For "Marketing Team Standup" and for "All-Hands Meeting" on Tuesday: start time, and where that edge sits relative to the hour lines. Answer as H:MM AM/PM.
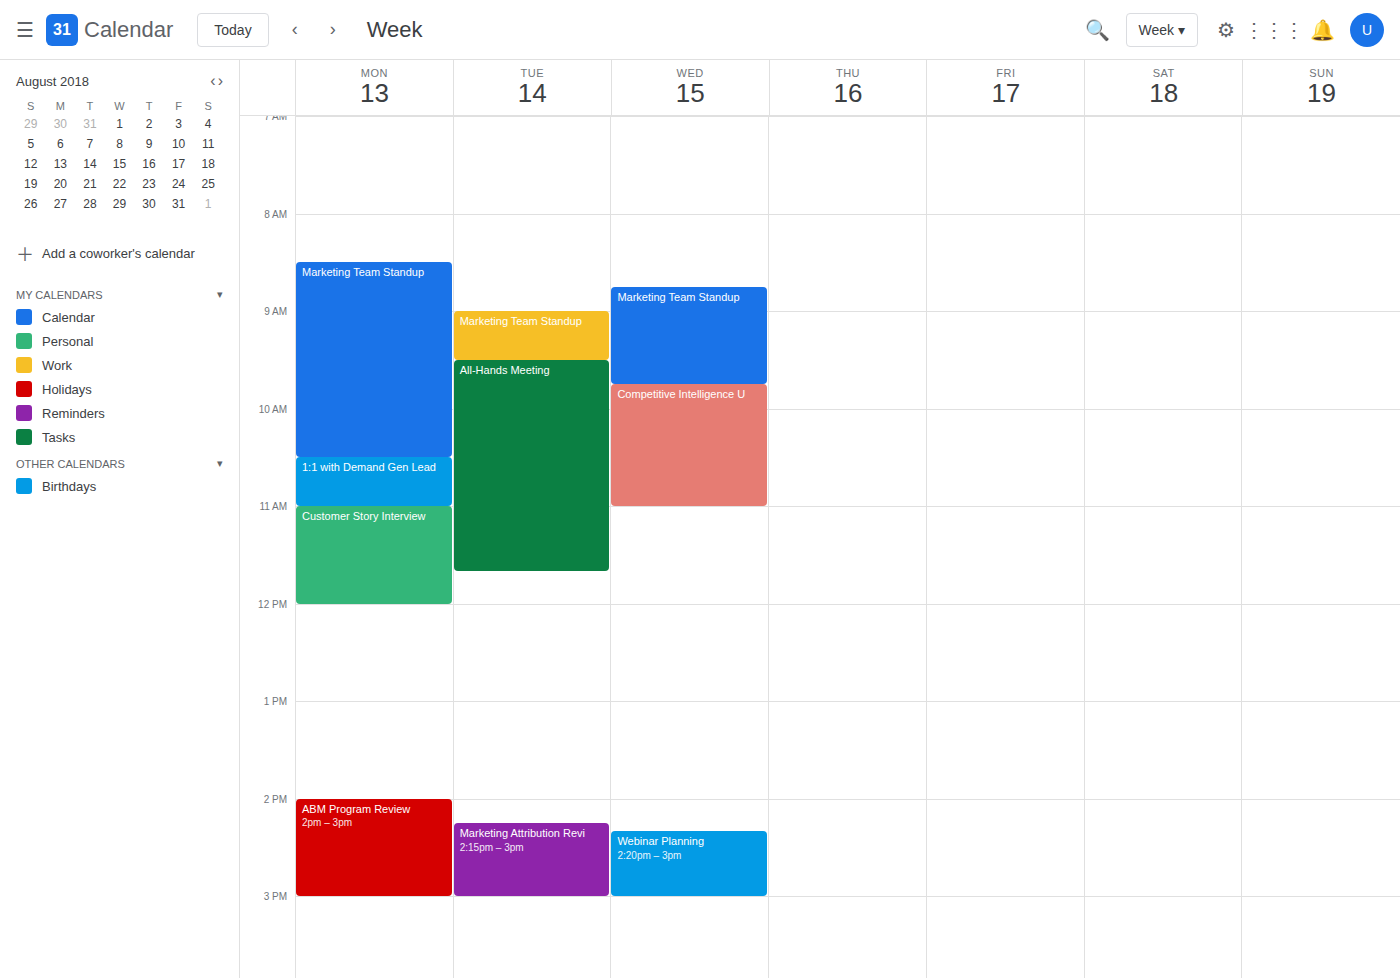
"Marketing Team Standup": 9:00 AM, exactly on the 9 AM line. "All-Hands Meeting": 9:30 AM, halfway between the 9 AM and 10 AM lines.